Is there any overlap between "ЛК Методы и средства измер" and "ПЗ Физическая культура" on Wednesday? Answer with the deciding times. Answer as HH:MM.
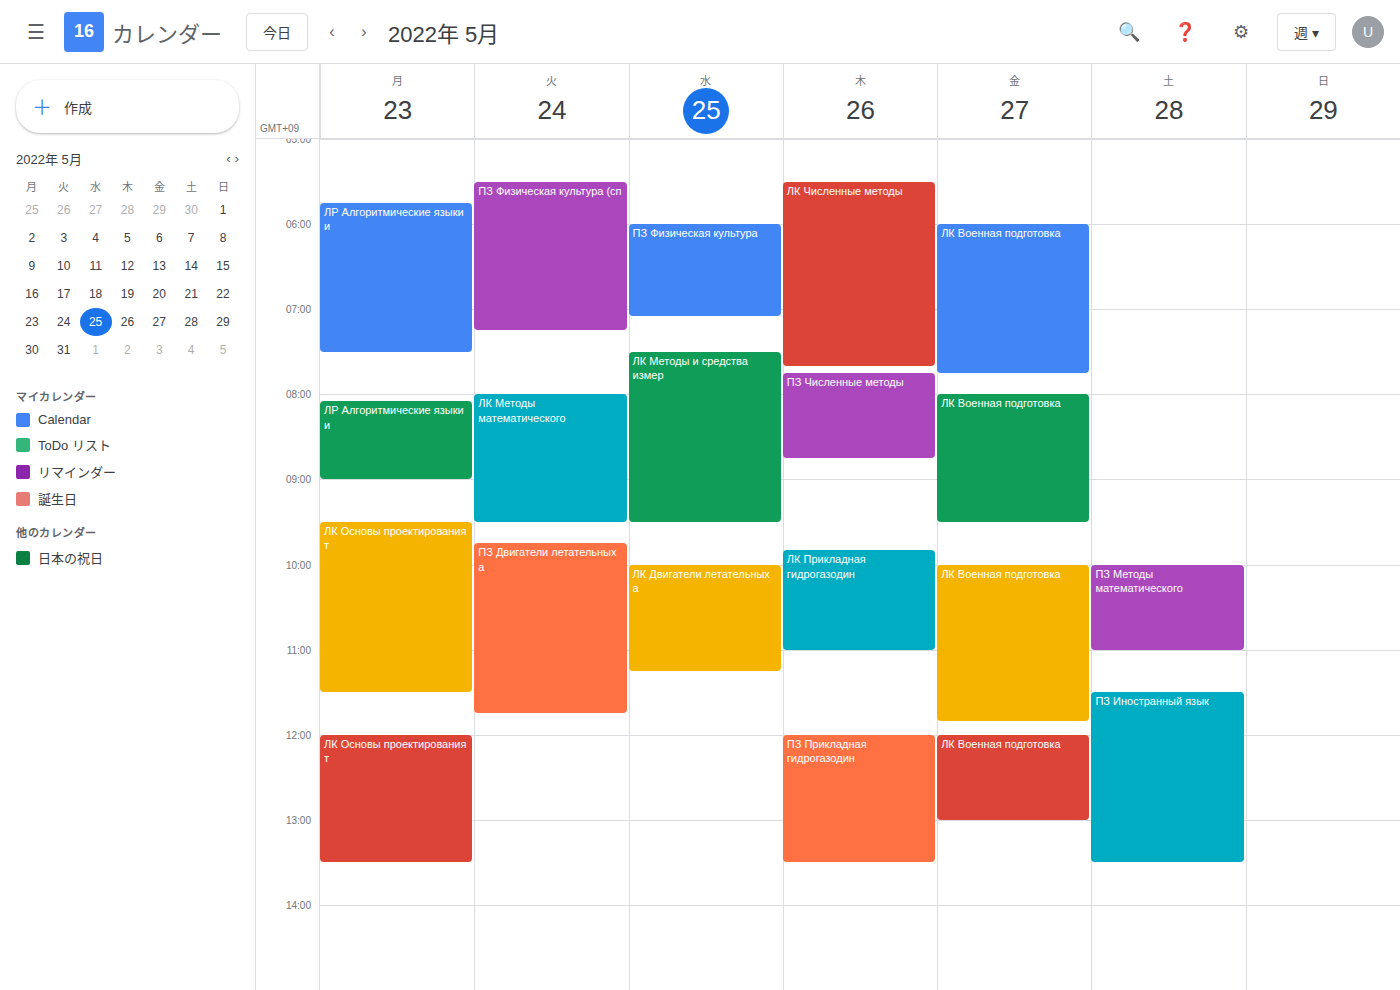
"ПЗ Физическая культура" ends at 07:05 and "ЛК Методы и средства измер" starts at 07:30 -- no overlap.